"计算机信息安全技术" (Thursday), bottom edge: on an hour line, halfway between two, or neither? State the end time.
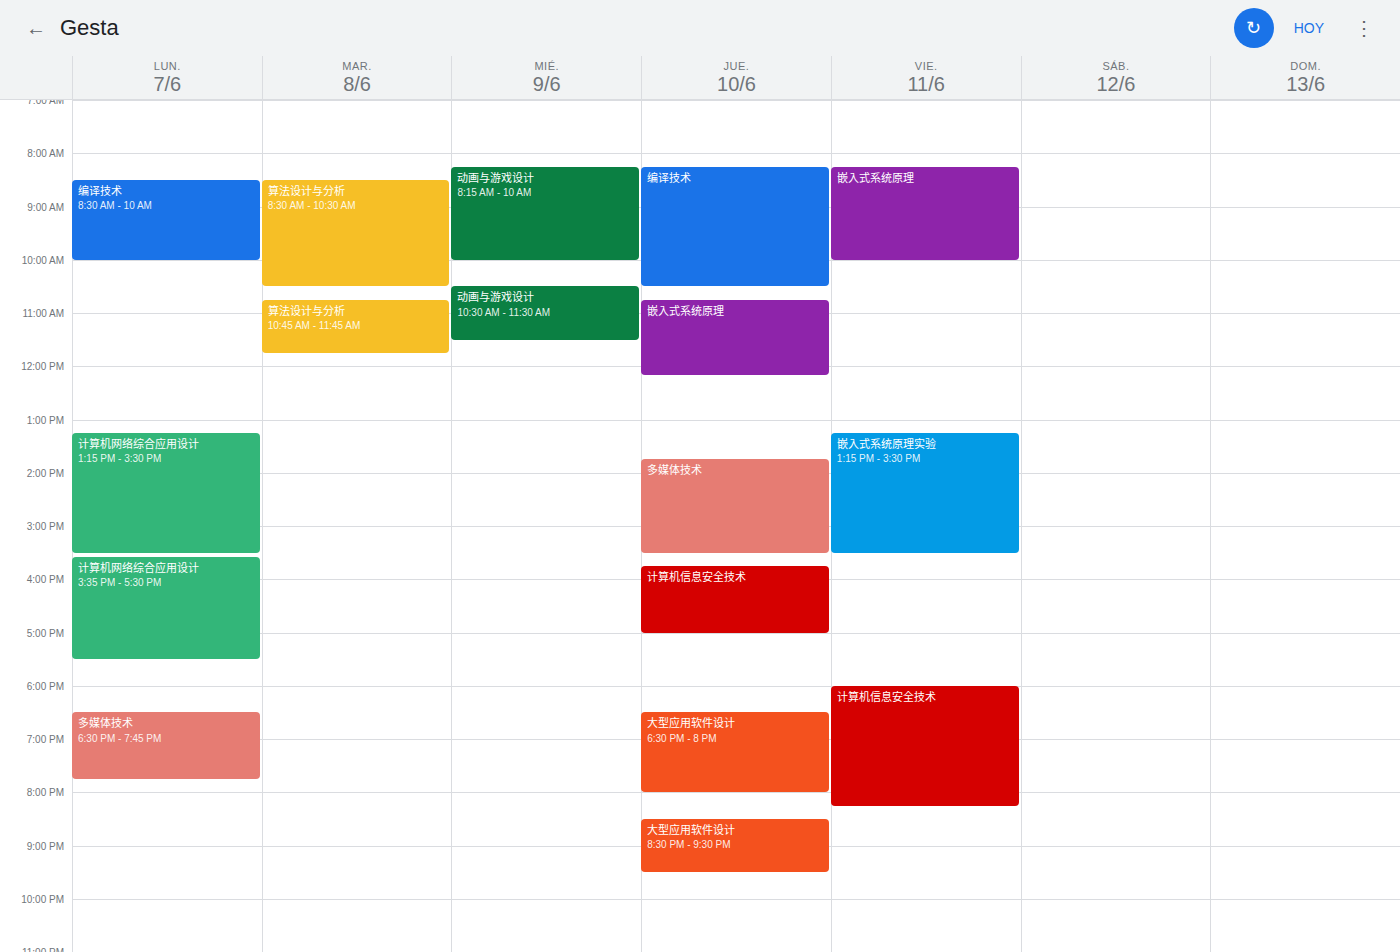
5:00 PM -- exactly on the 5 PM line.